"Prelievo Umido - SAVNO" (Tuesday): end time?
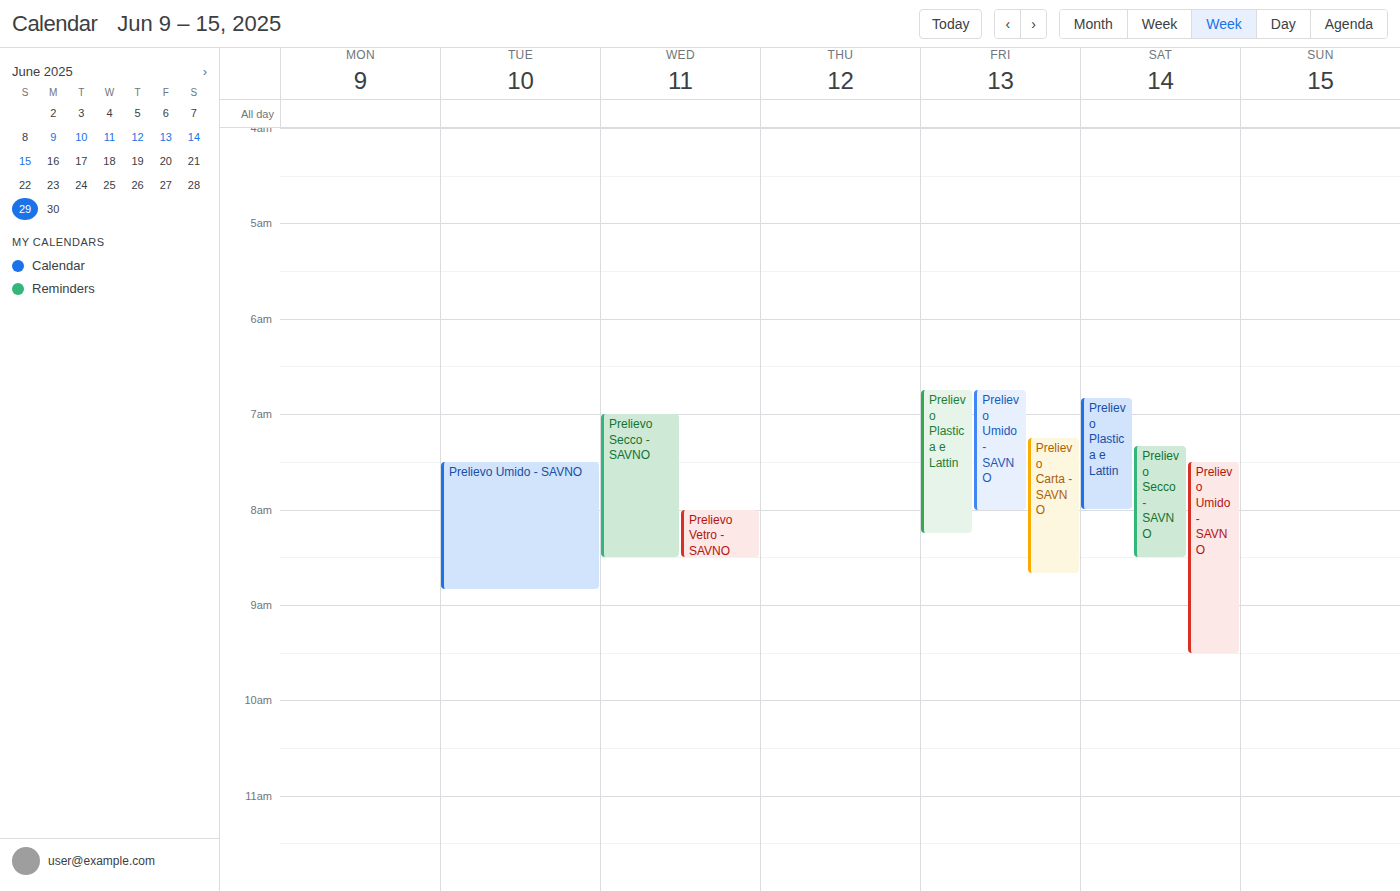
8:50 AM